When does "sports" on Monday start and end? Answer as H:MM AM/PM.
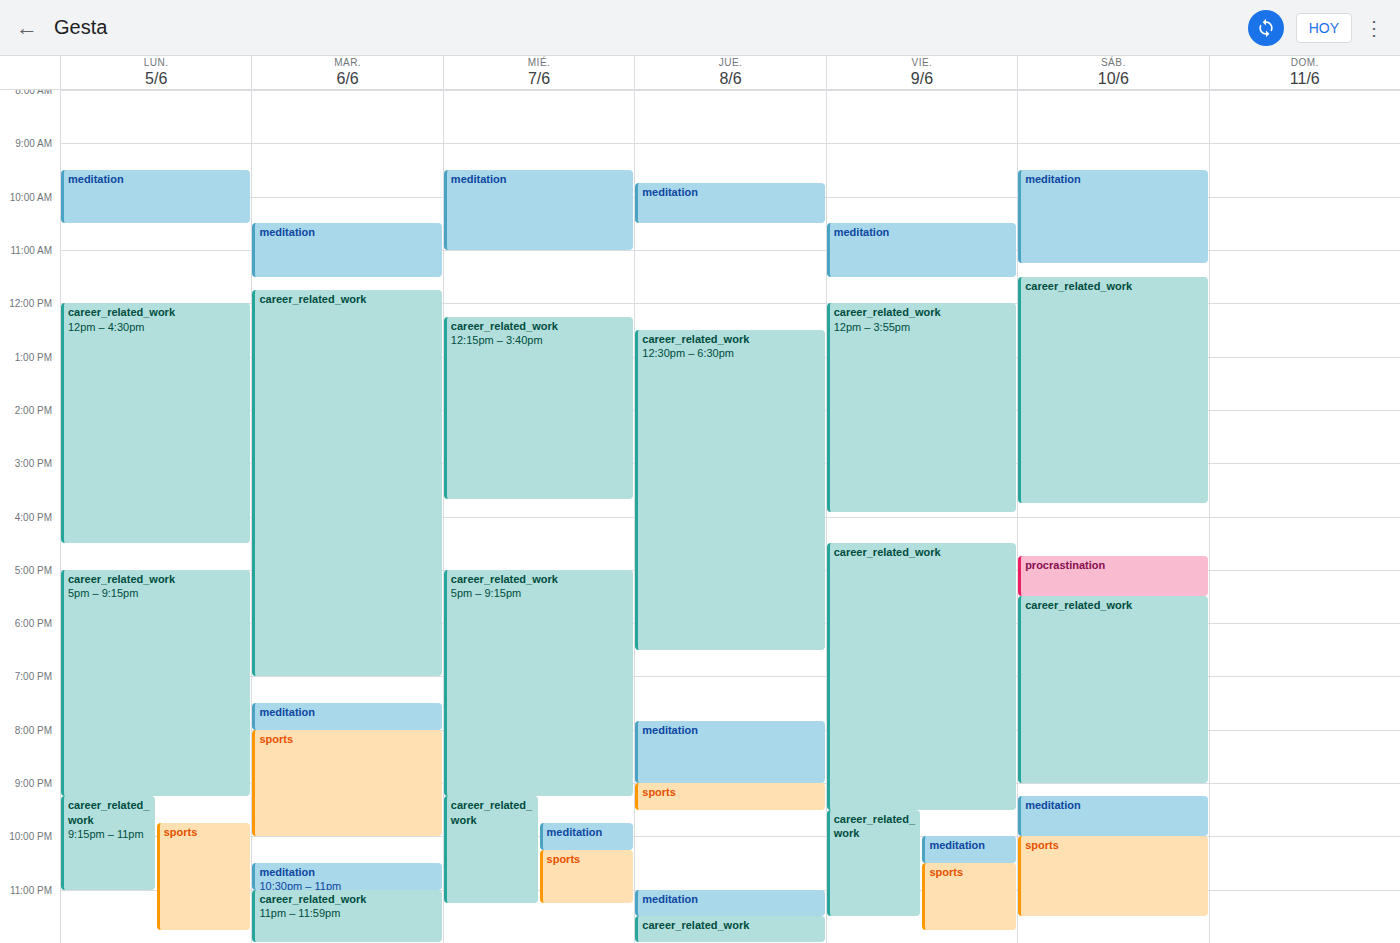
9:45 PM to 11:45 PM